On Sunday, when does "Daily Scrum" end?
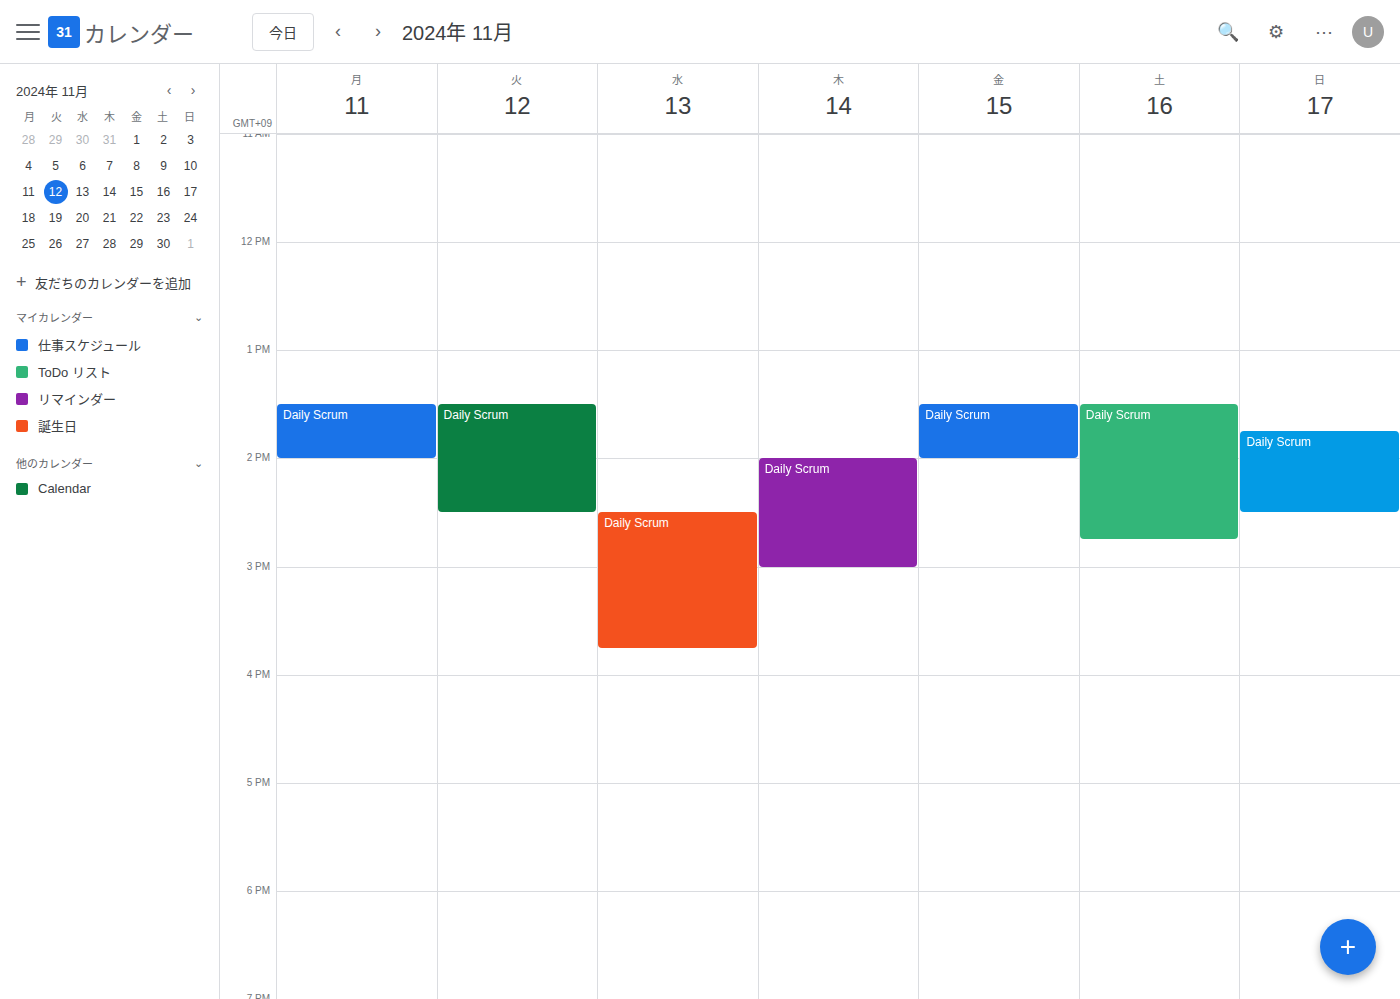
2:30 PM